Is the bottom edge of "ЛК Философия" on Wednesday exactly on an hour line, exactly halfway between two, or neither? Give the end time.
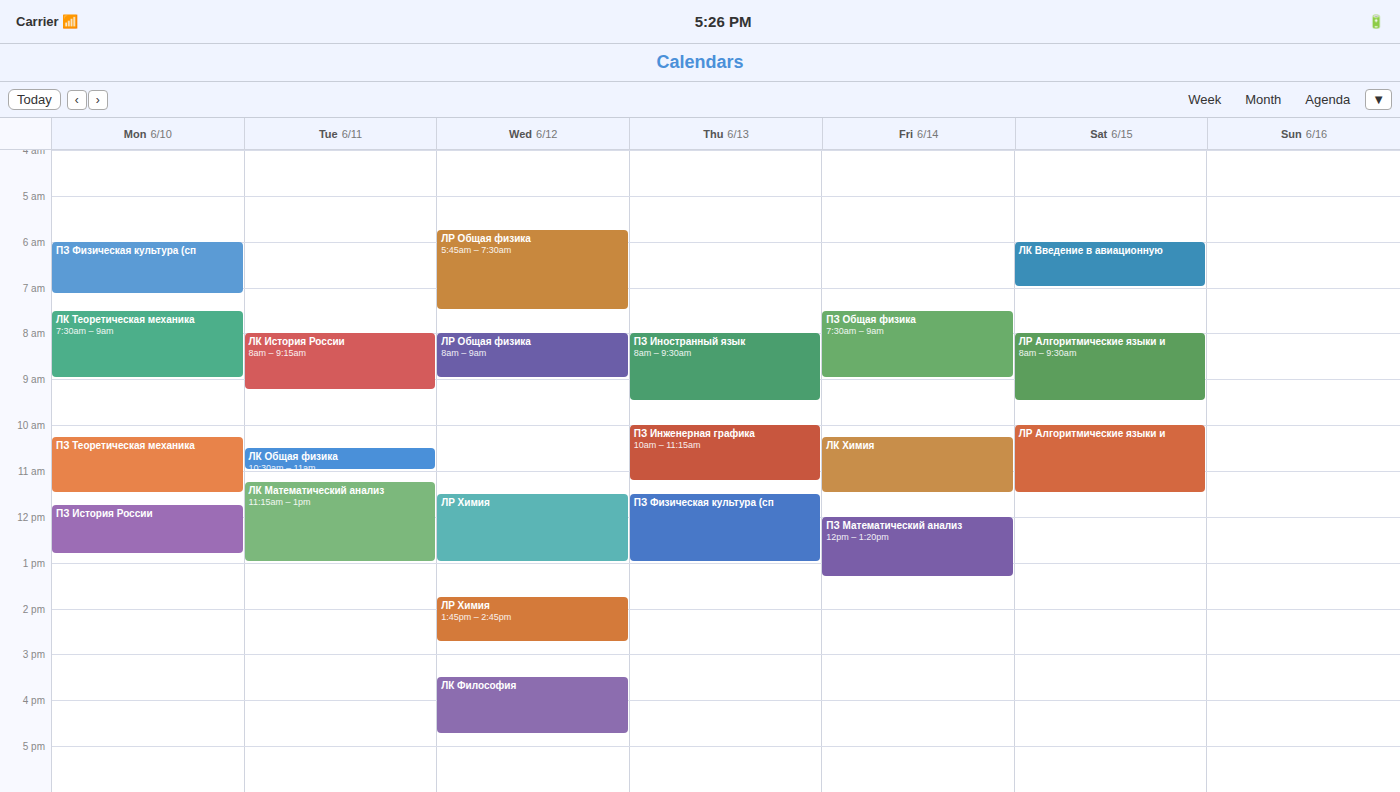
4:45 PM -- neither: three quarters of the way from the 4 PM line to the 5 PM line.